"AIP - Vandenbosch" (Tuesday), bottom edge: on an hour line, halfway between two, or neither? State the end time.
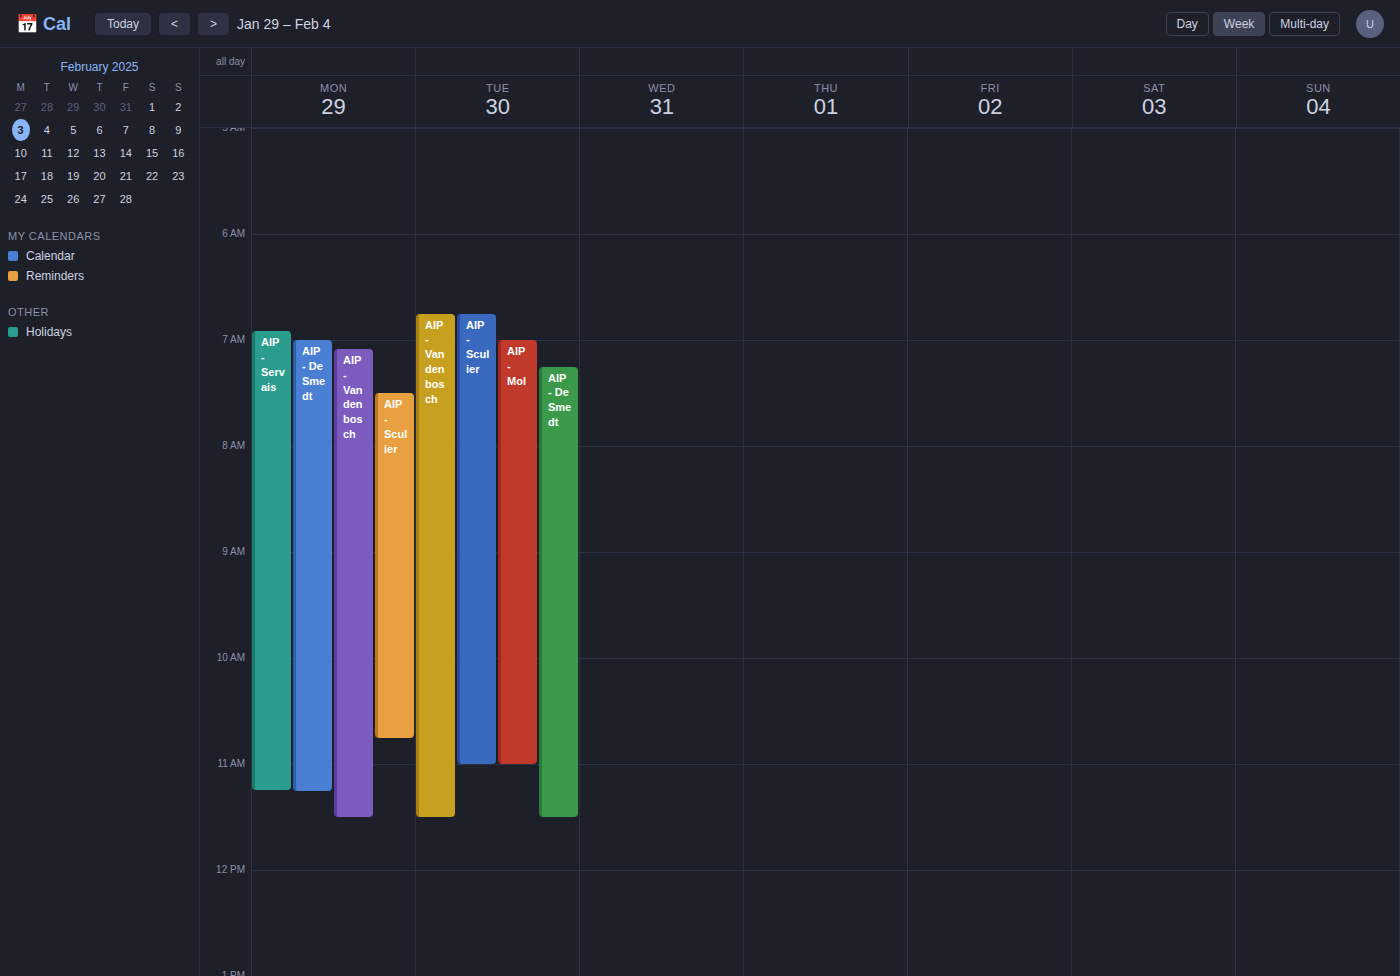
11:30 -- halfway between the 11:00 and 12:00 lines.